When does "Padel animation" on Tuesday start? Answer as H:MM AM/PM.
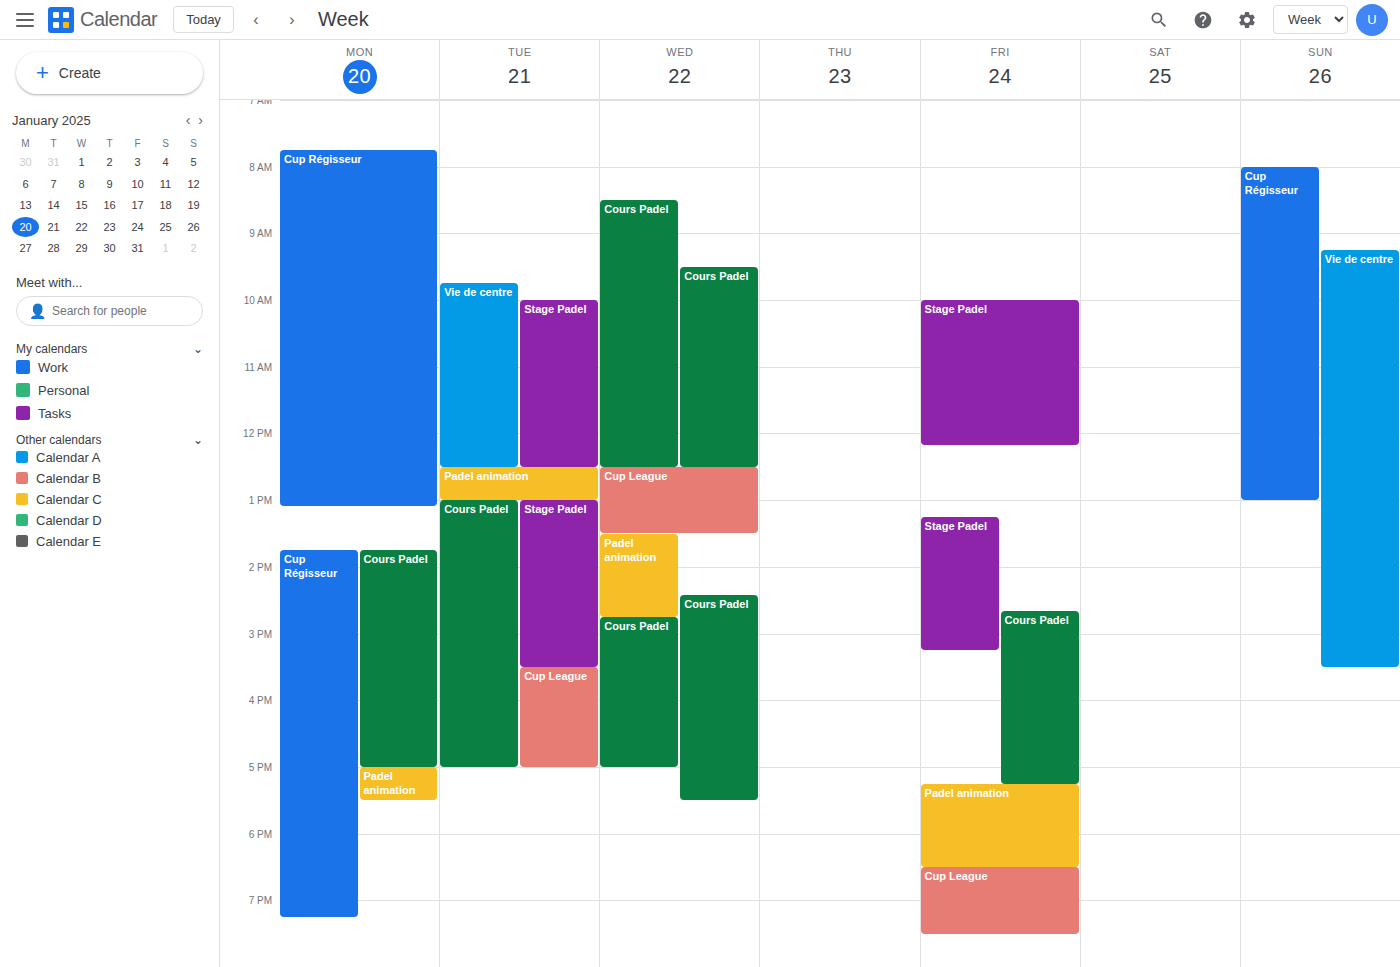
12:30 PM